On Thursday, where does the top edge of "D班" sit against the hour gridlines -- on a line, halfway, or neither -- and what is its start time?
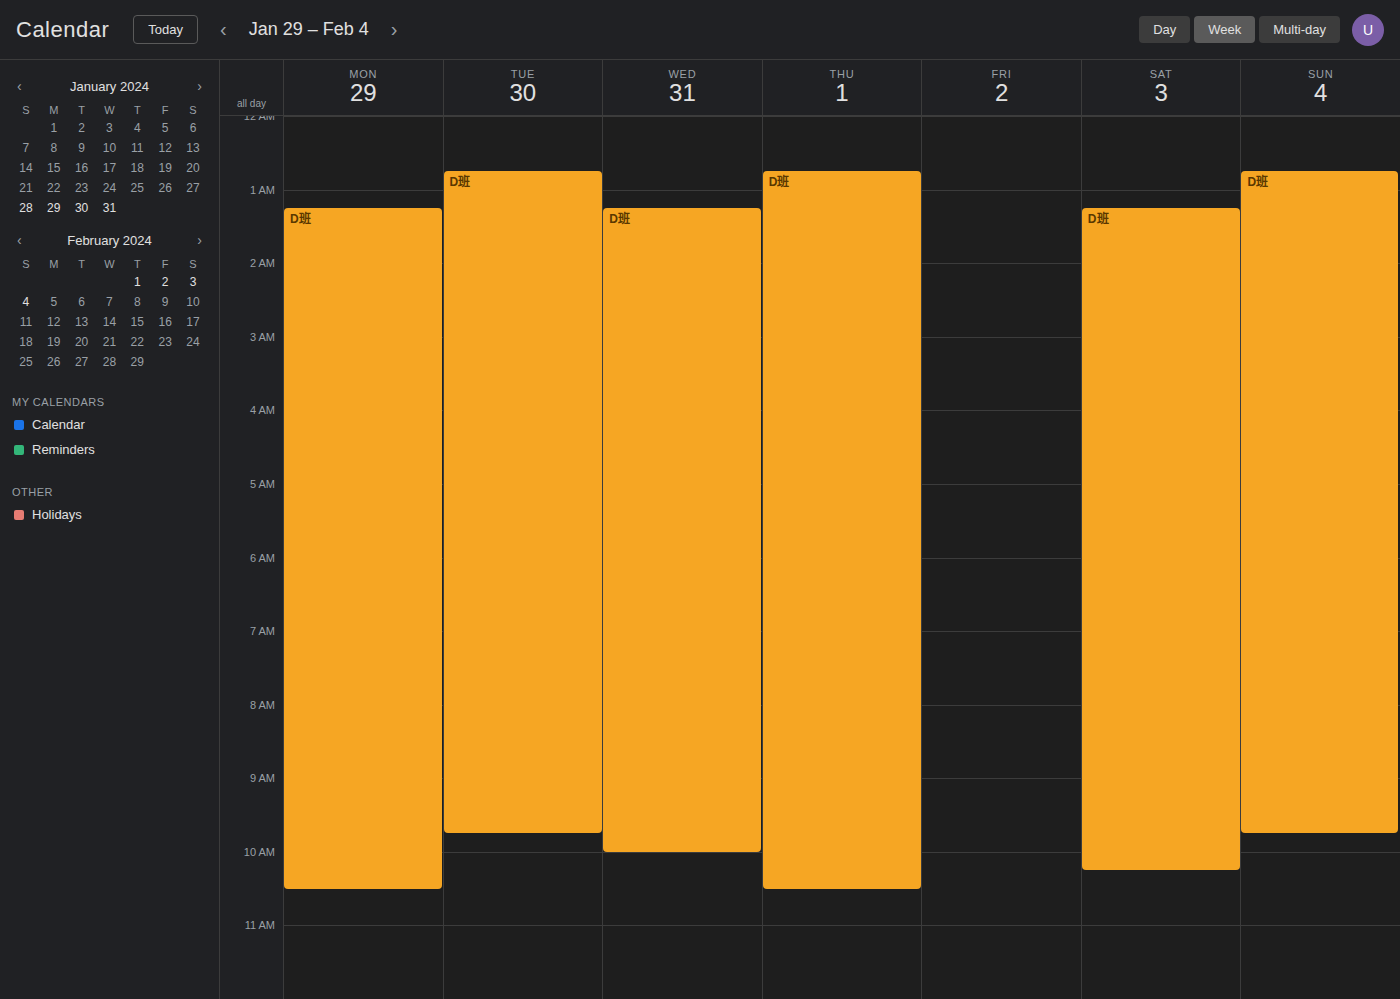
00:45 -- neither: three quarters of the way from the 00:00 line to the 01:00 line.